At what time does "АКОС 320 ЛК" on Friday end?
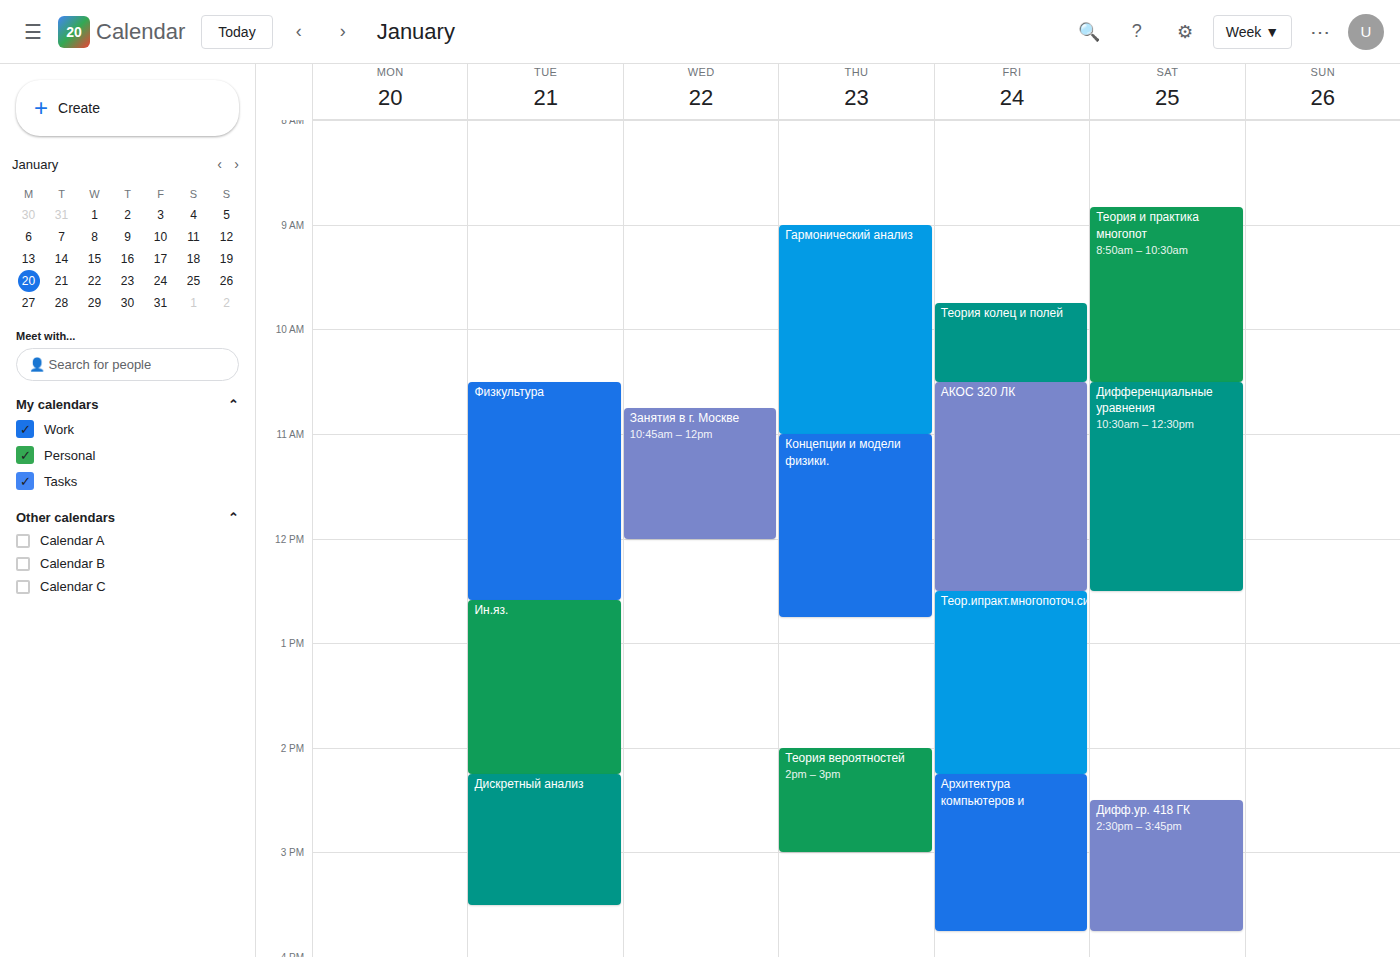
12:30 PM